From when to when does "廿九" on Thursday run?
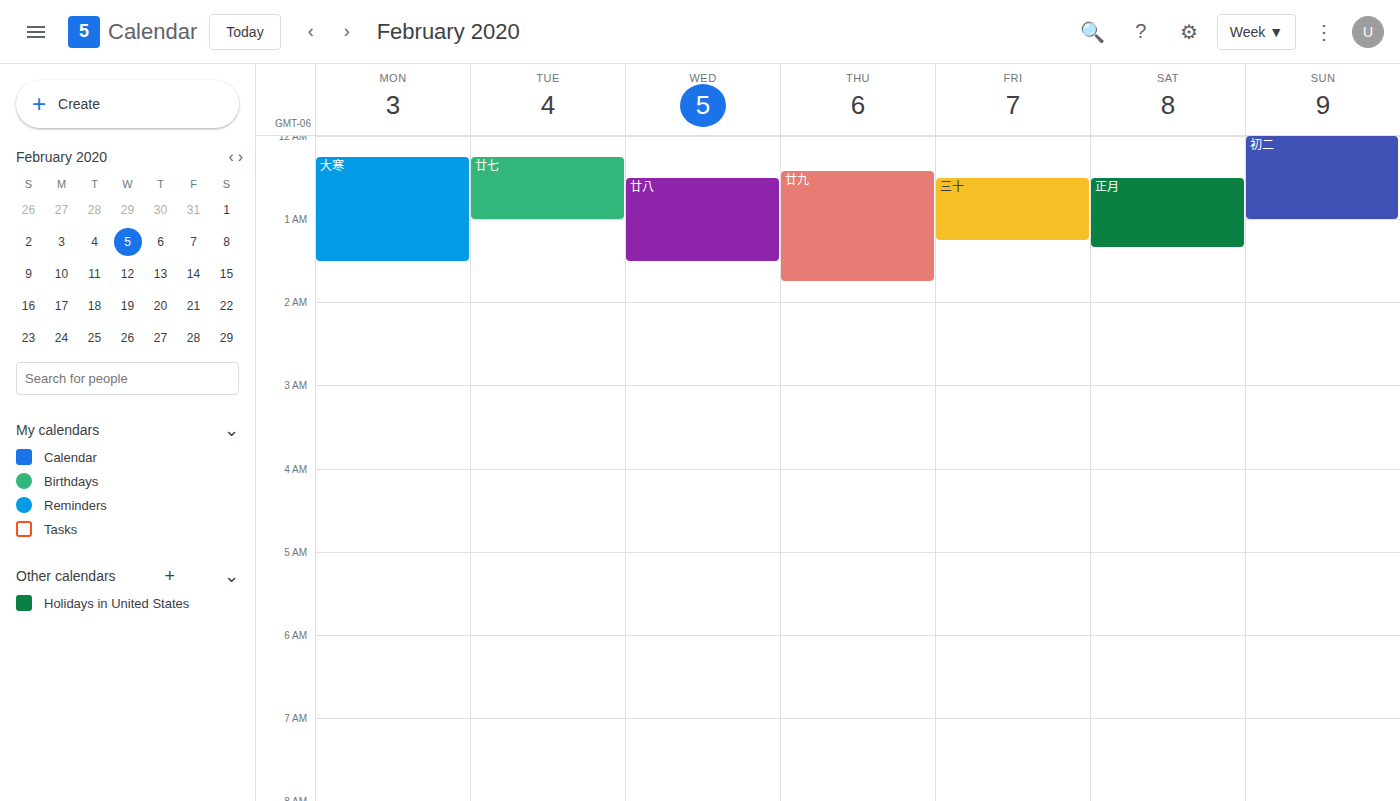
00:25 to 01:45